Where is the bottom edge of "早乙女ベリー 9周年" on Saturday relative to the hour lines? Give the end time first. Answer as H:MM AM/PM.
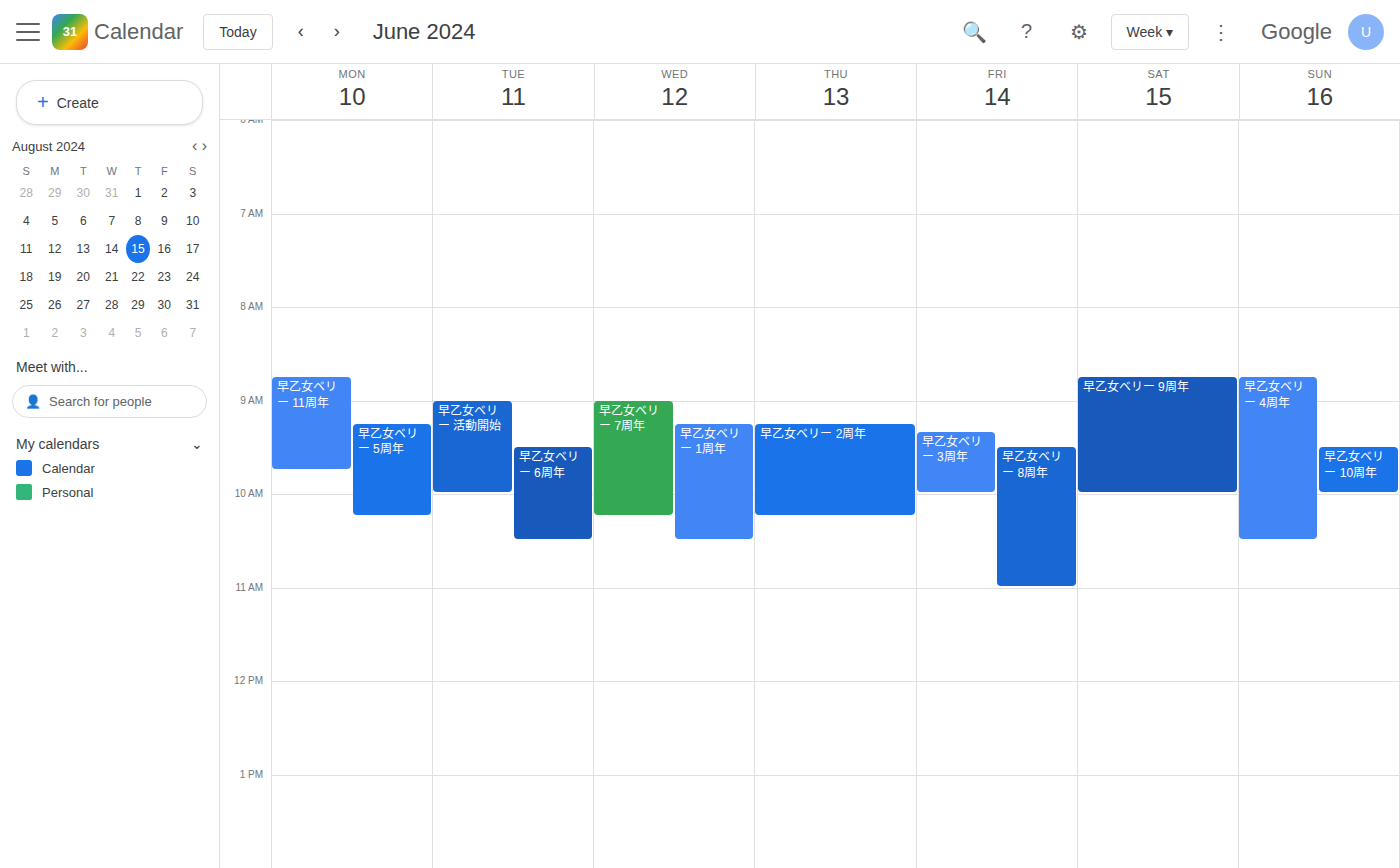
10:00 AM -- exactly on the 10 AM line.